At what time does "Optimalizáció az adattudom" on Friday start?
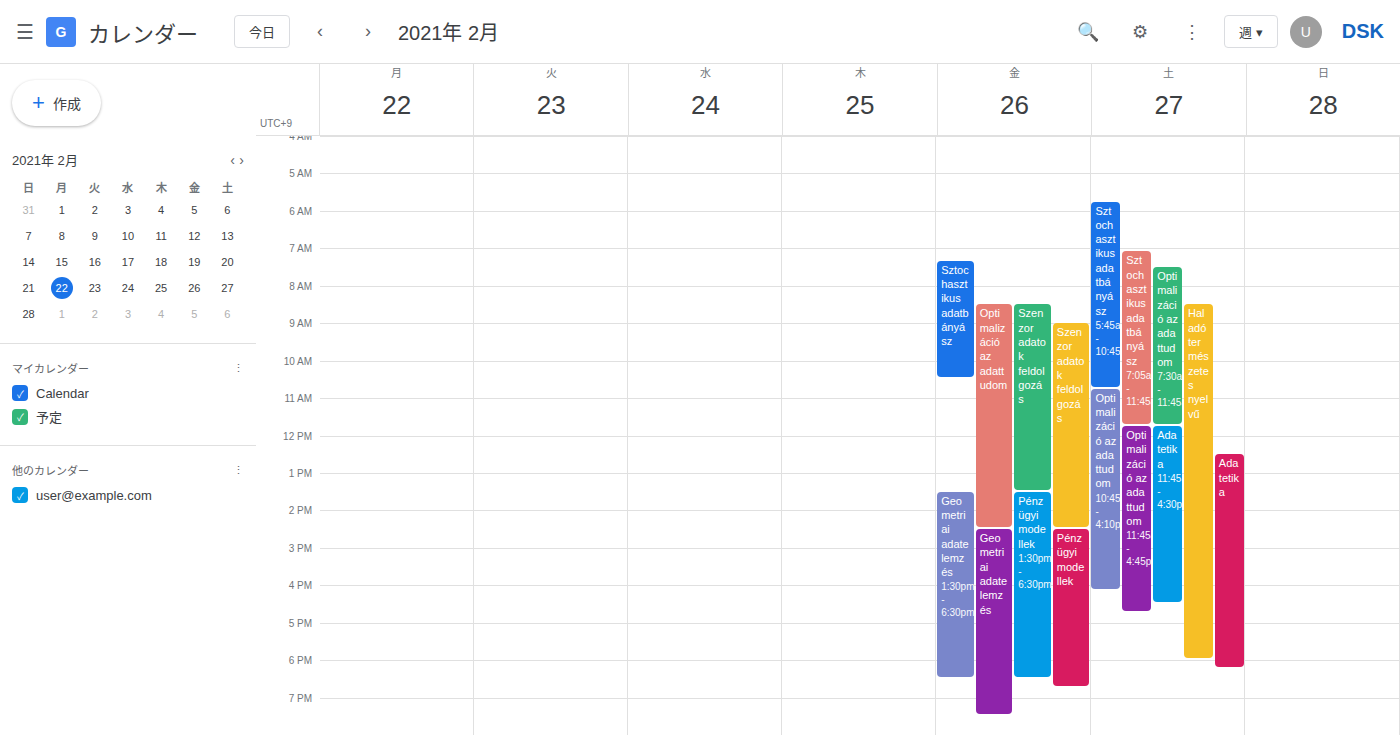
8:30 AM